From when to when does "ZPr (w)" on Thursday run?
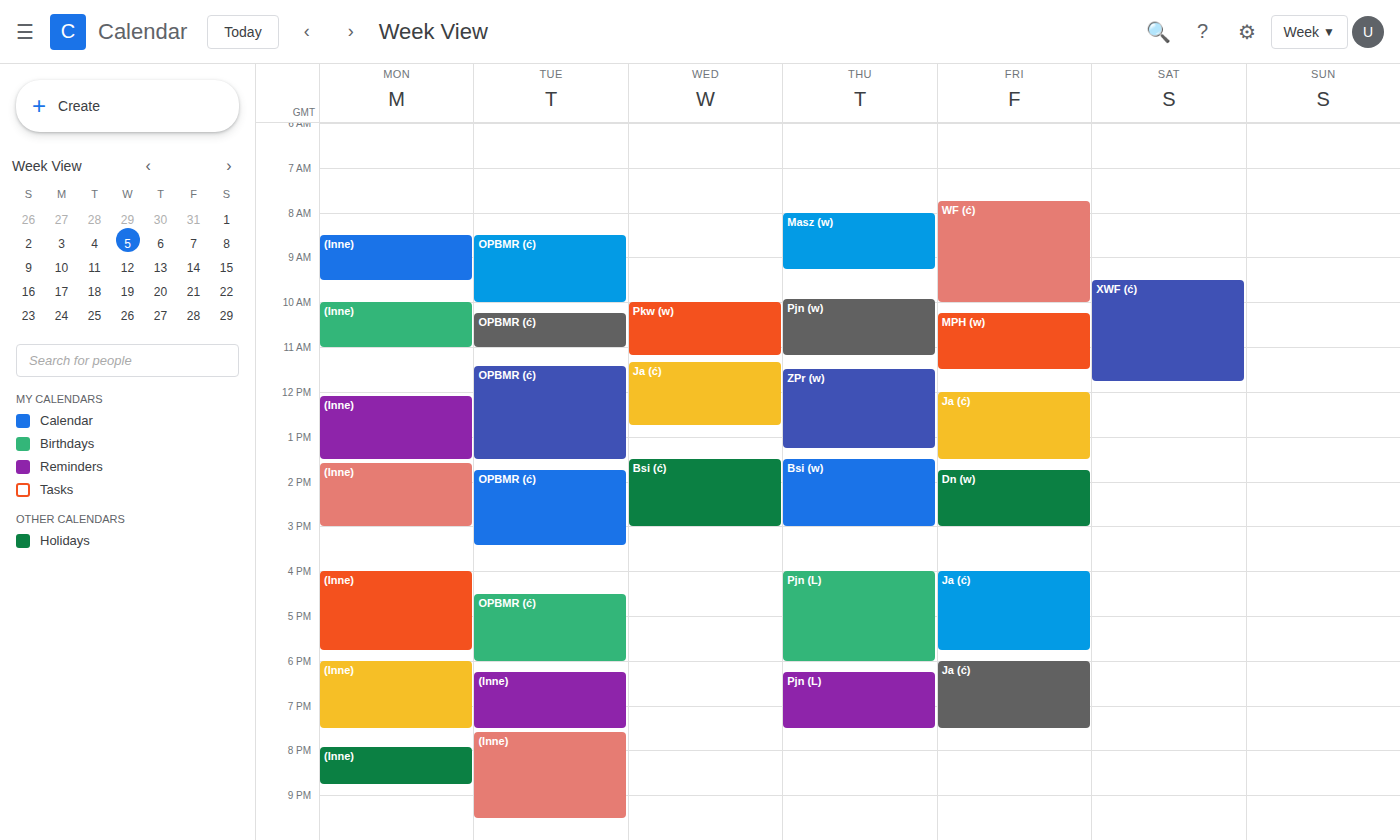
11:30 to 13:15